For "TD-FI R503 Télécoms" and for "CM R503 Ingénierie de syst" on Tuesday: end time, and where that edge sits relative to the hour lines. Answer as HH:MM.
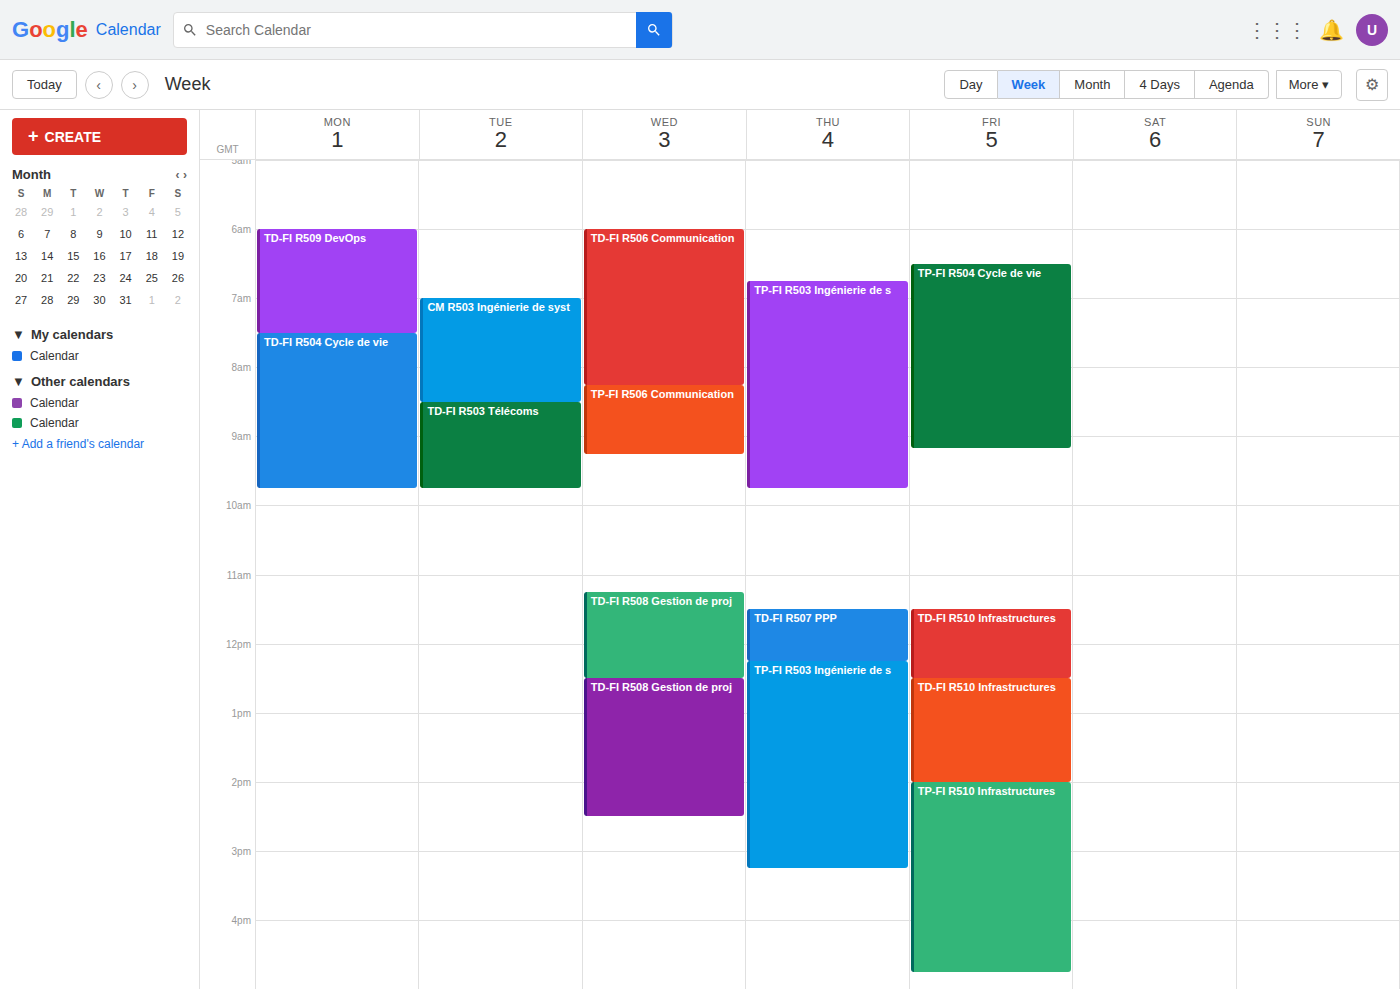
"TD-FI R503 Télécoms": 09:45, neither: three quarters of the way from the 09:00 line to the 10:00 line. "CM R503 Ingénierie de syst": 08:30, halfway between the 08:00 and 09:00 lines.